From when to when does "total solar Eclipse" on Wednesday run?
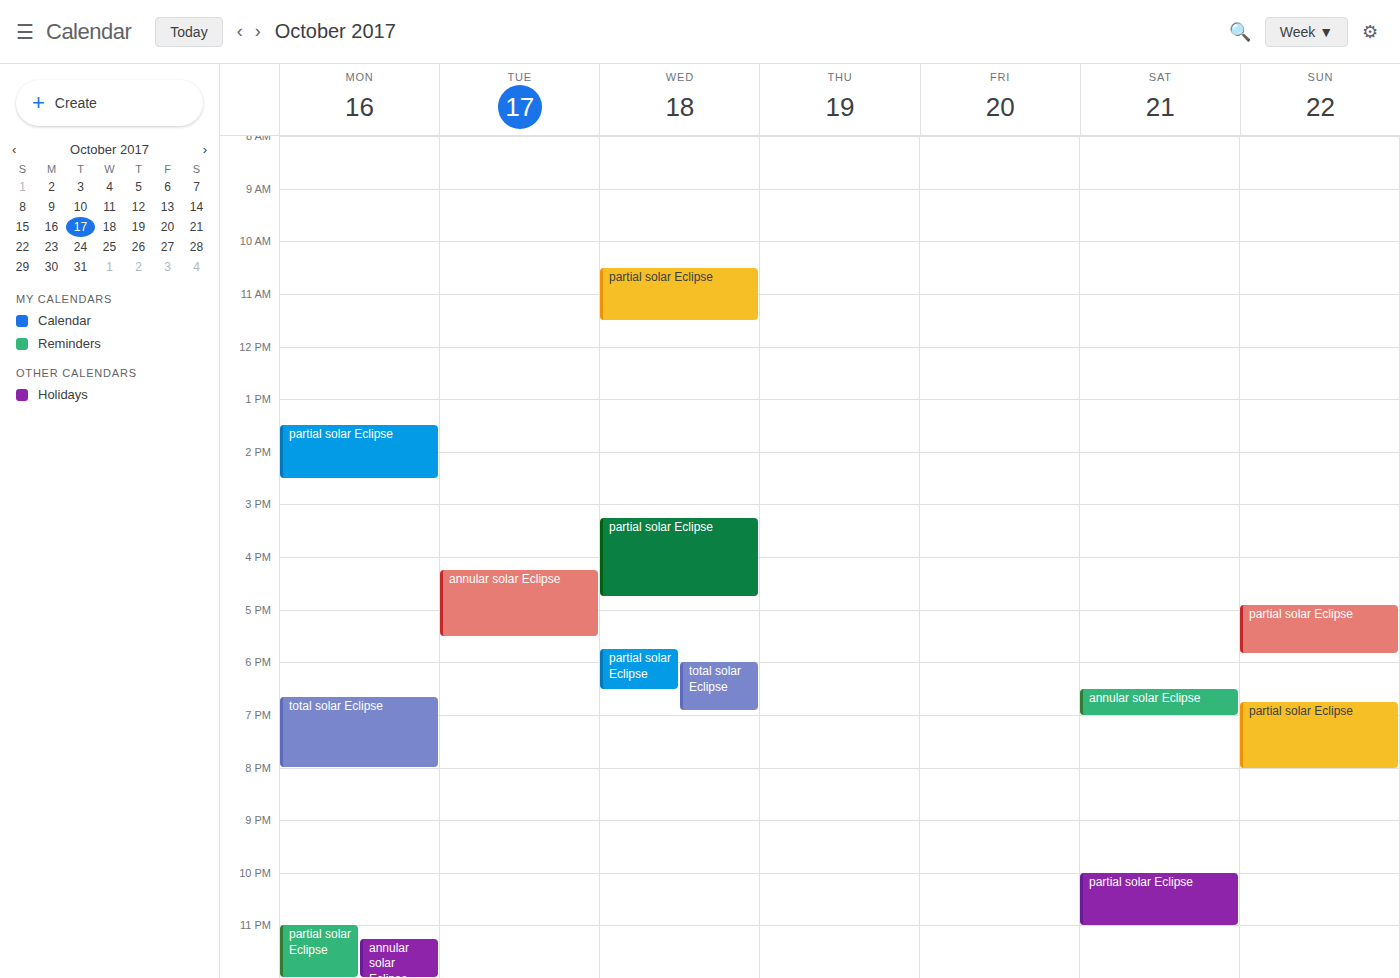
6:00 PM to 6:55 PM